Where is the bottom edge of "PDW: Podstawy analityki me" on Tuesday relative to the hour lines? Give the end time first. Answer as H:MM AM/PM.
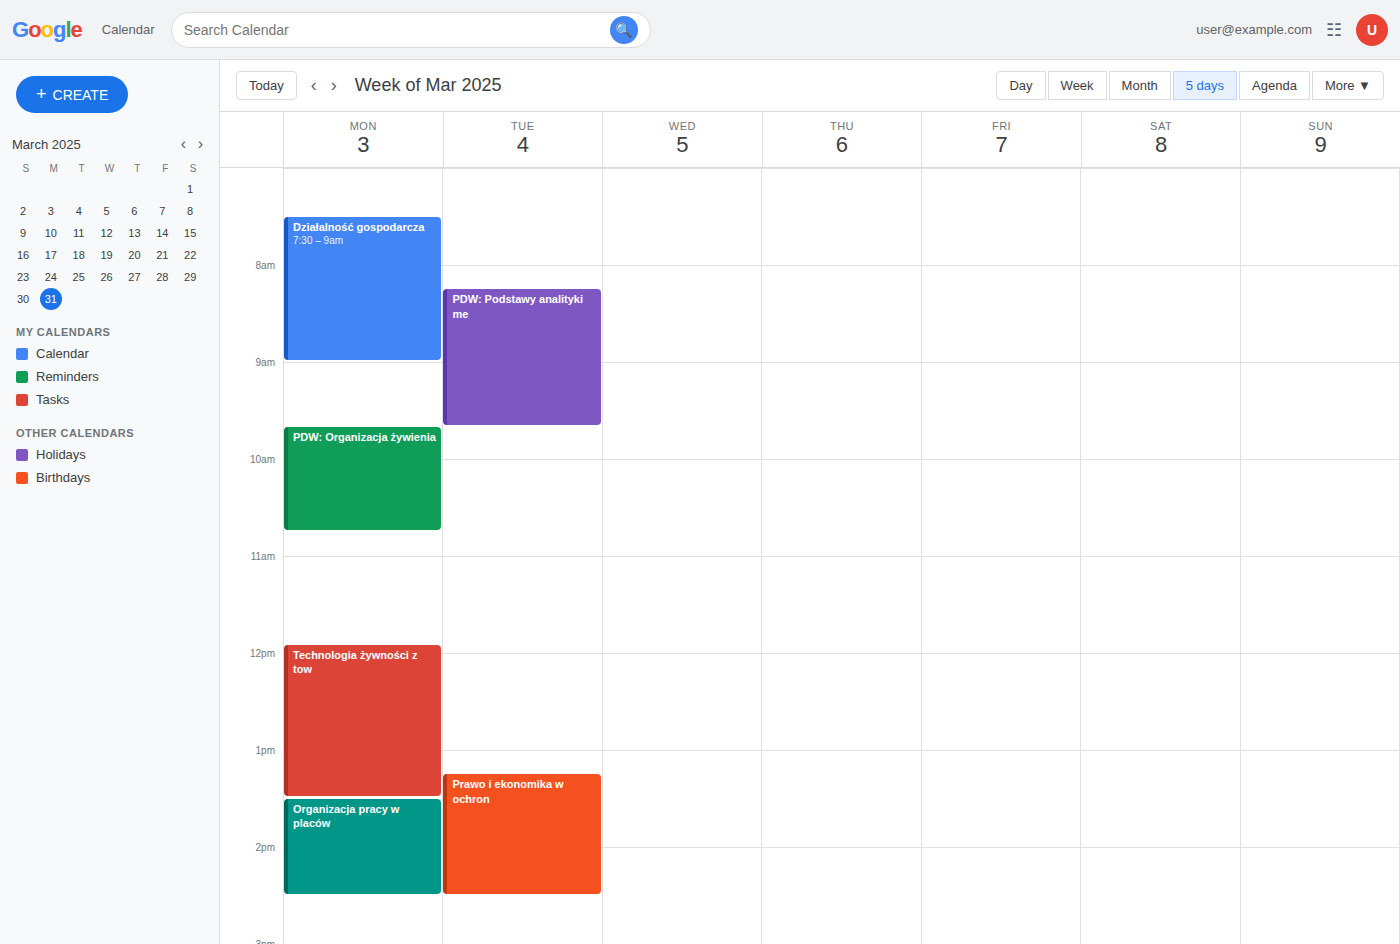
9:40 AM -- neither: 40 minutes below the 9 AM line and 20 minutes above the 10 AM line.